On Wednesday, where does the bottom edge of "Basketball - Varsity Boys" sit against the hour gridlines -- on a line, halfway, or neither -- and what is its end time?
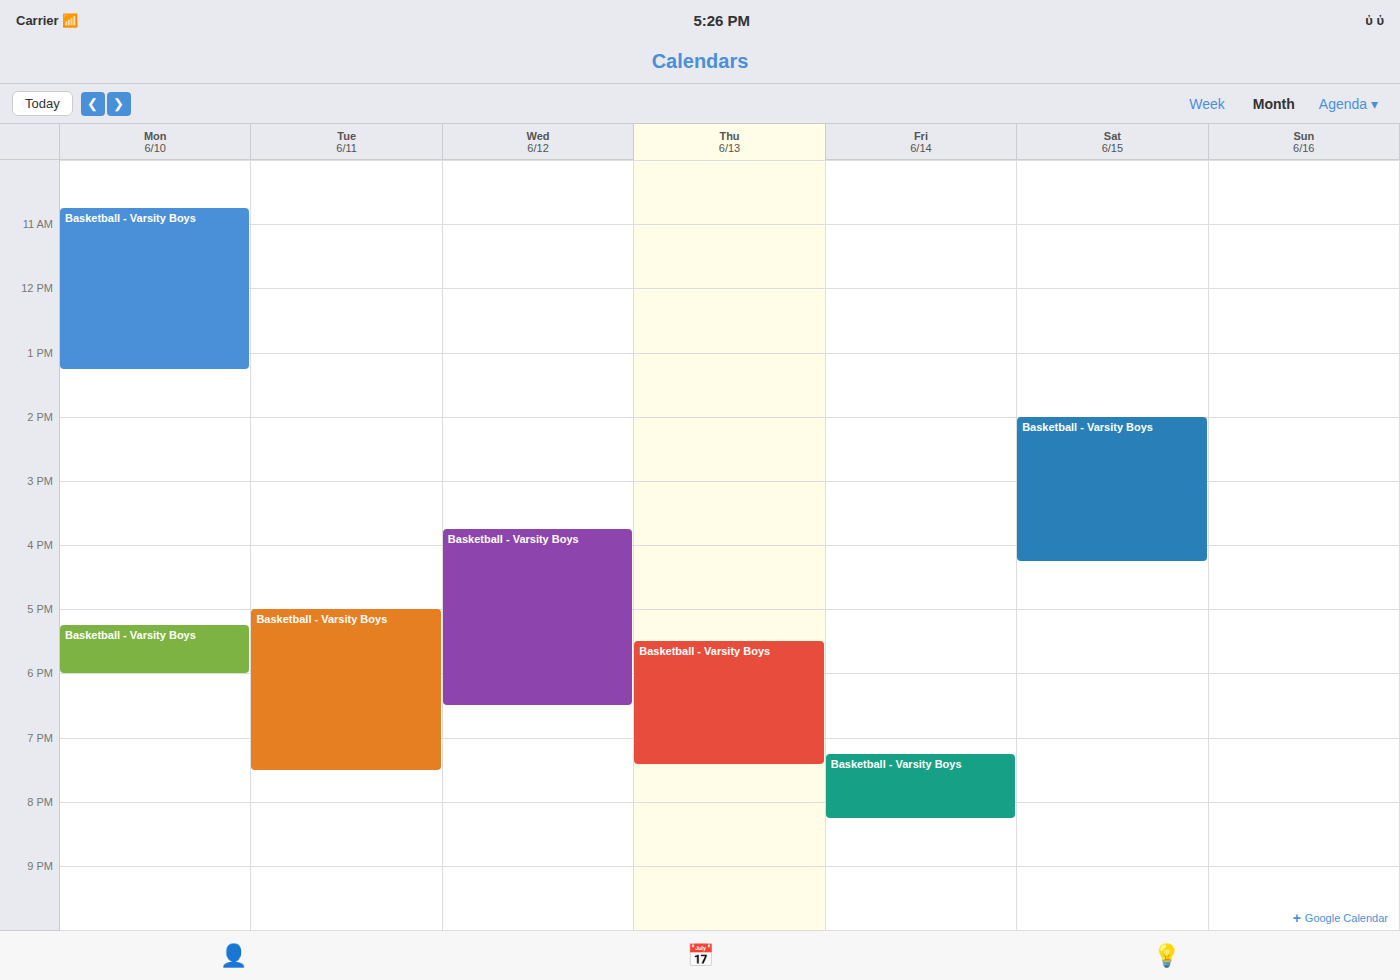
6:30 PM -- halfway between the 6 PM and 7 PM lines.